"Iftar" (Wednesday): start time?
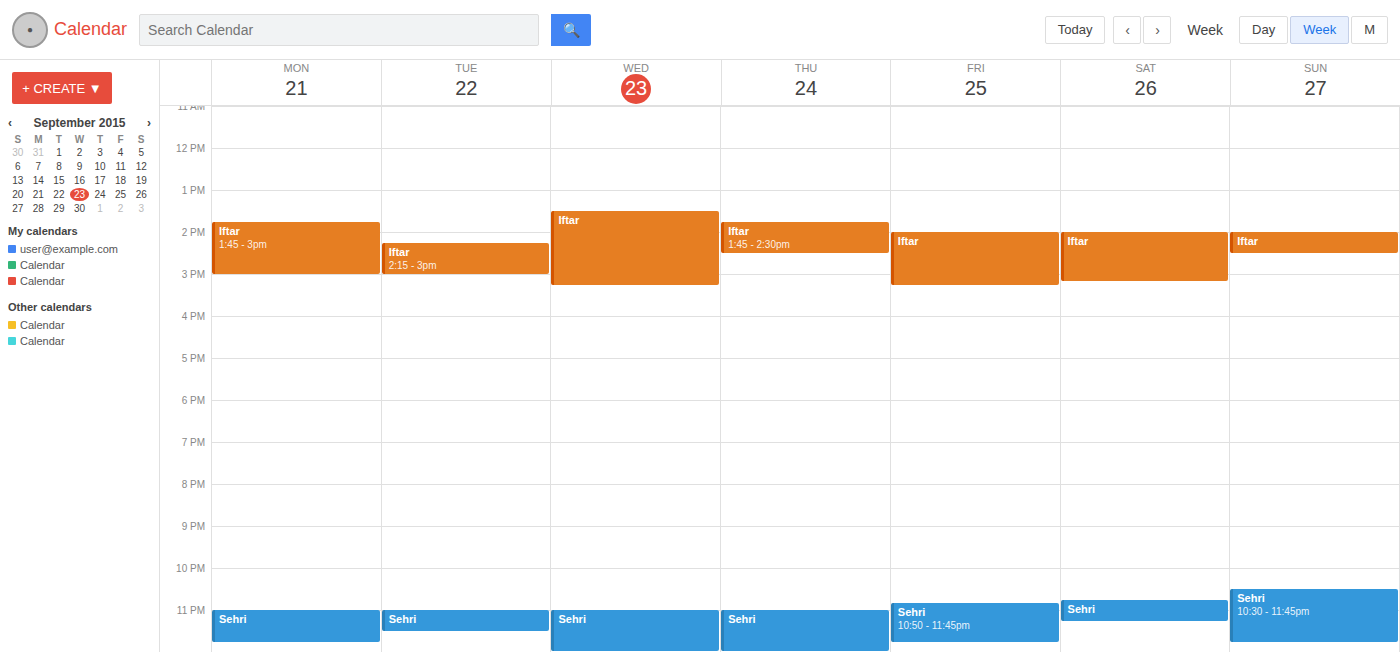
1:30 PM